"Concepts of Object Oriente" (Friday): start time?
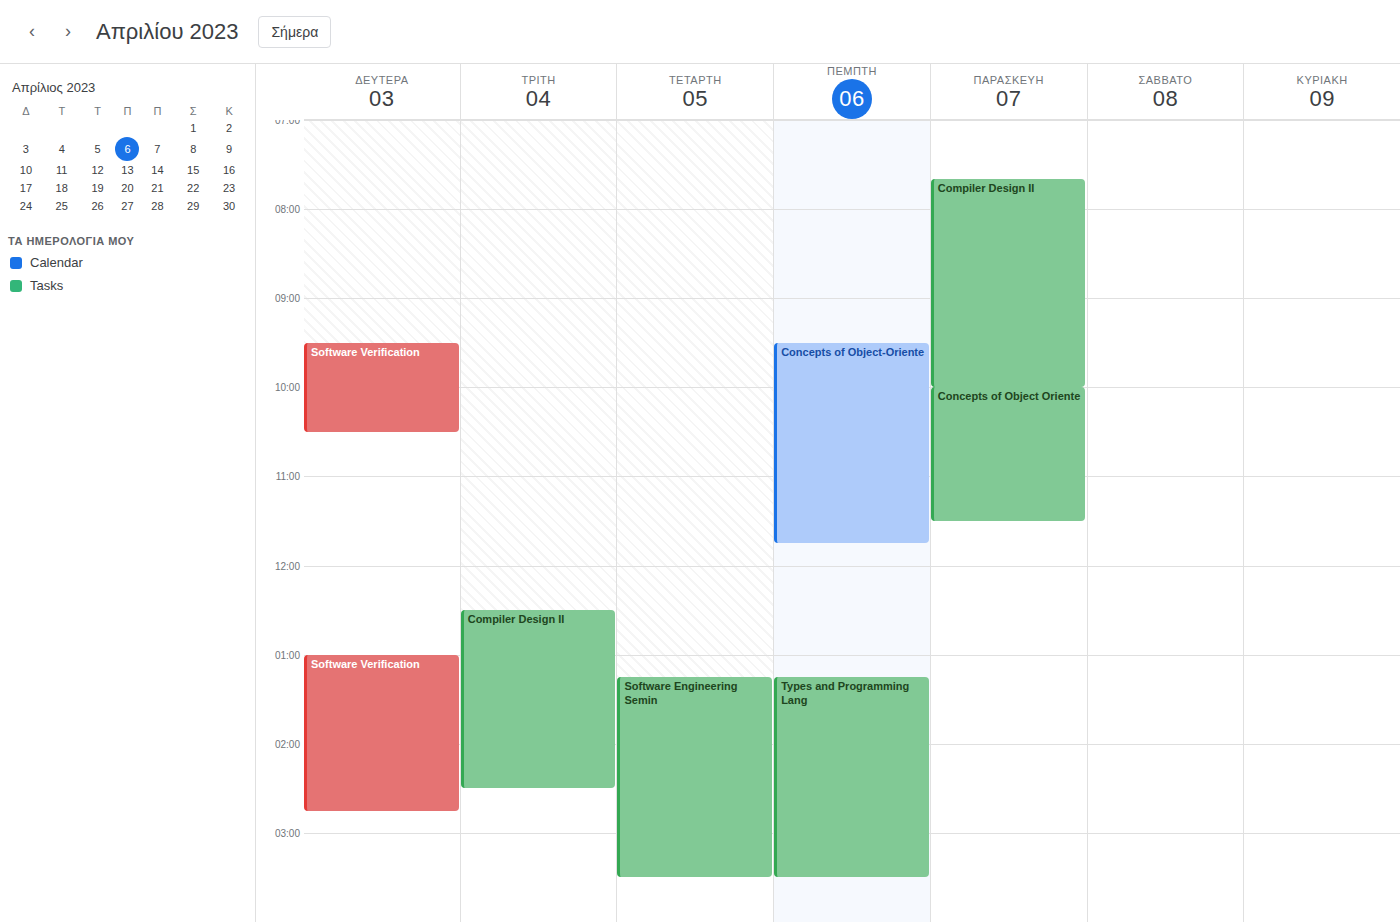
10:00 AM